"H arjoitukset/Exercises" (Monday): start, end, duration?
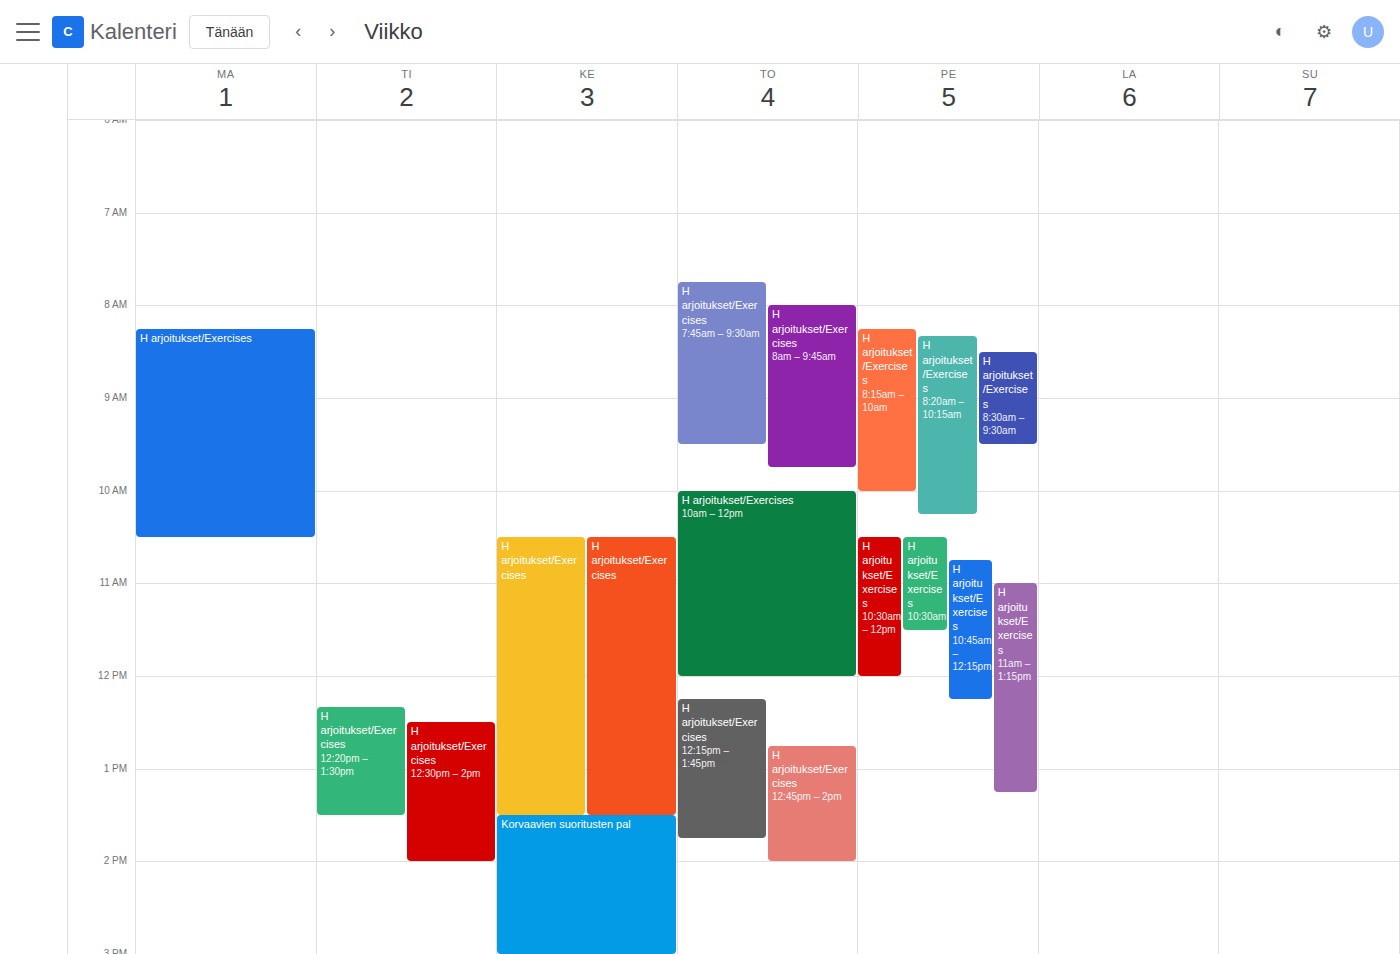
8:15 AM to 10:30 AM, 2 hours 15 minutes